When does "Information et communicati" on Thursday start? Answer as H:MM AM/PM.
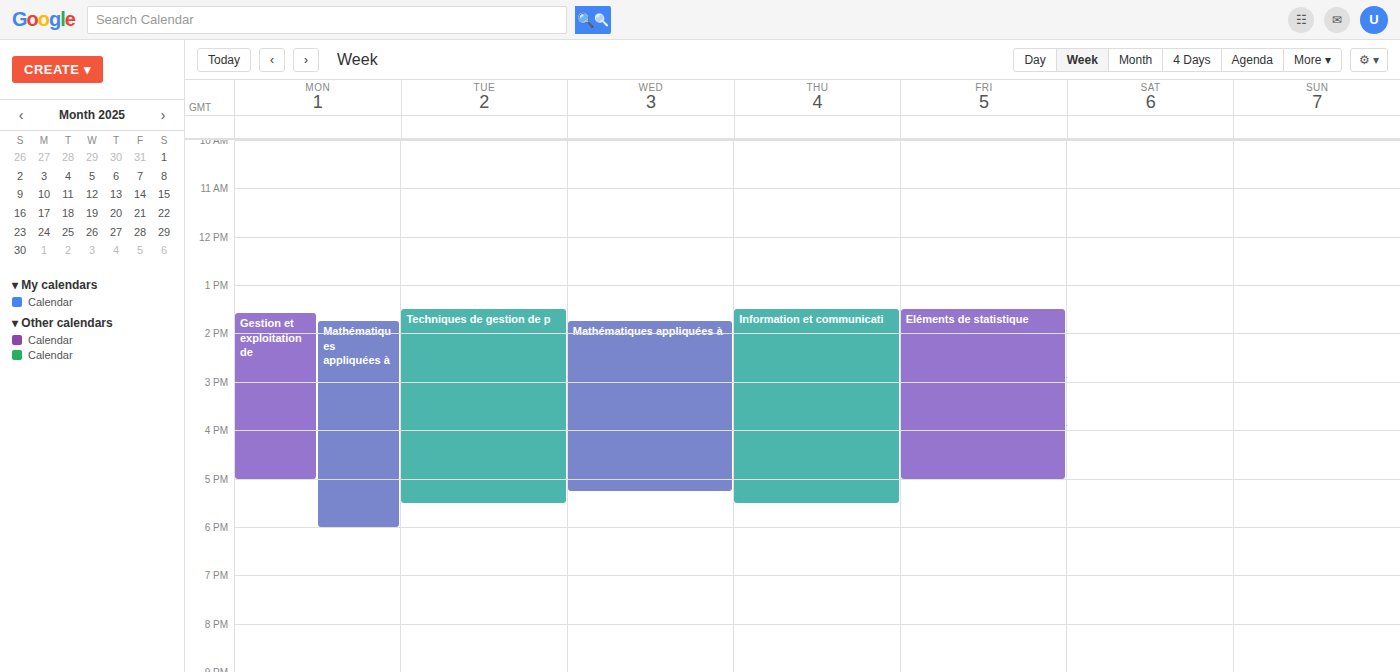
1:30 PM